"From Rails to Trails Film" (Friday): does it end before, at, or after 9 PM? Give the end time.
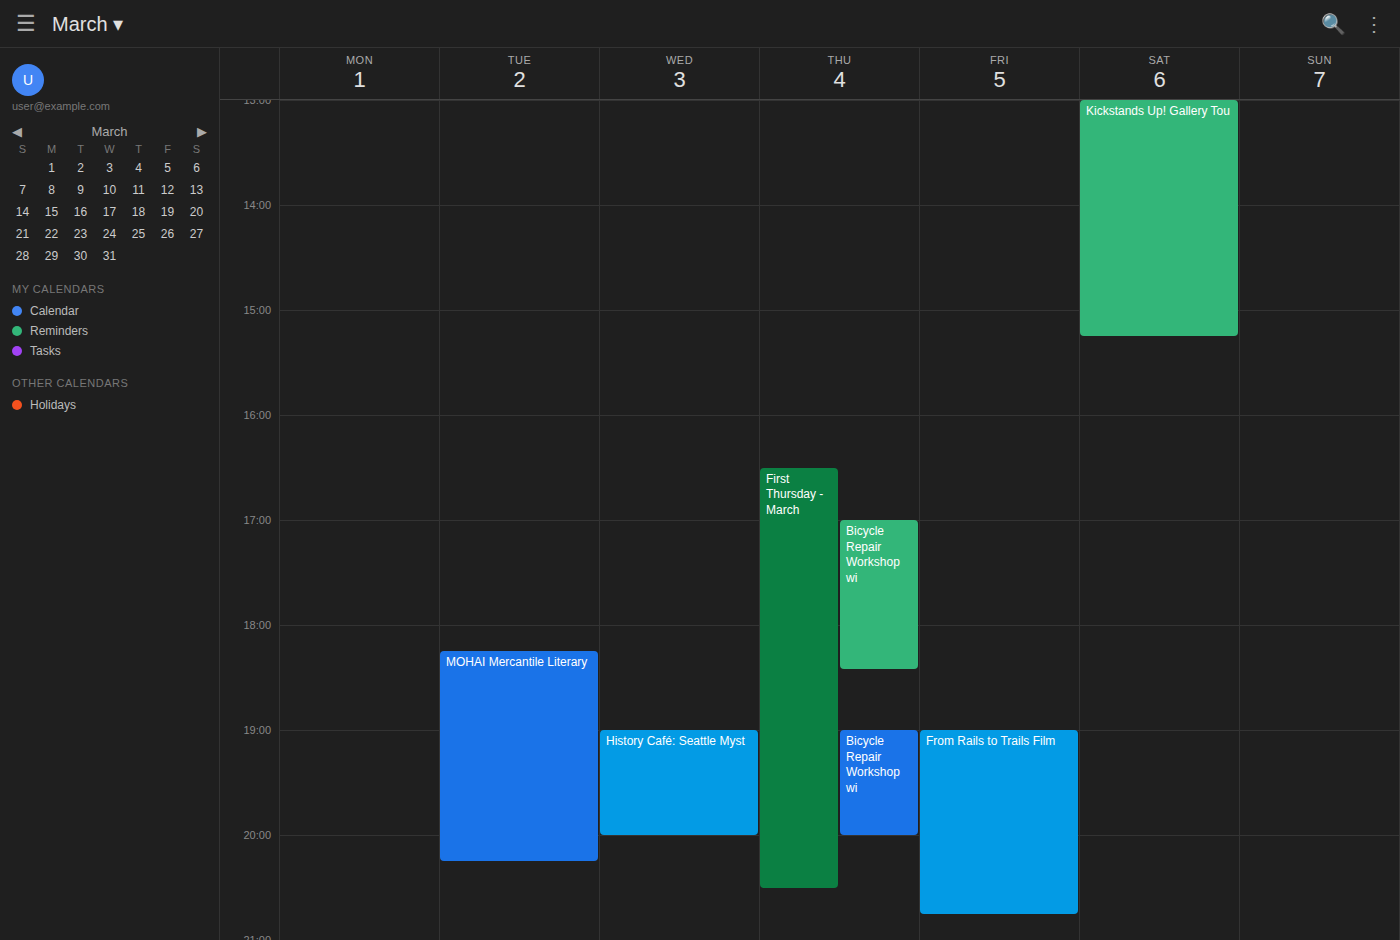
8:45 PM -- before 9 PM, 15 minutes above the 9 PM line.